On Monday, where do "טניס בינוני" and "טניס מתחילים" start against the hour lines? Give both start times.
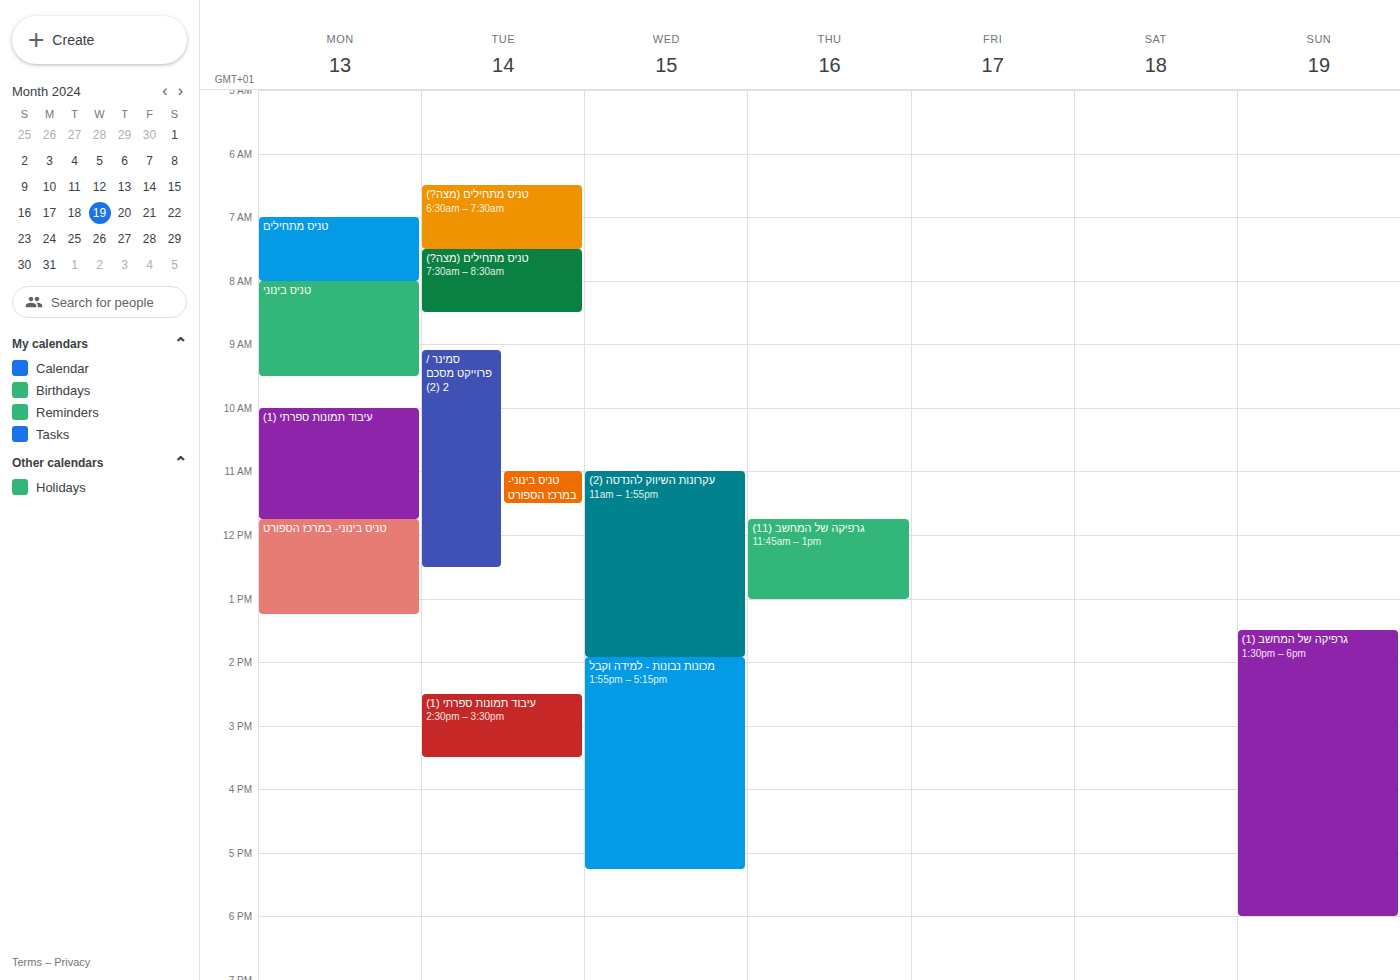
"טניס בינוני": 08:00, exactly on the 08:00 line. "טניס מתחילים": 07:00, exactly on the 07:00 line.